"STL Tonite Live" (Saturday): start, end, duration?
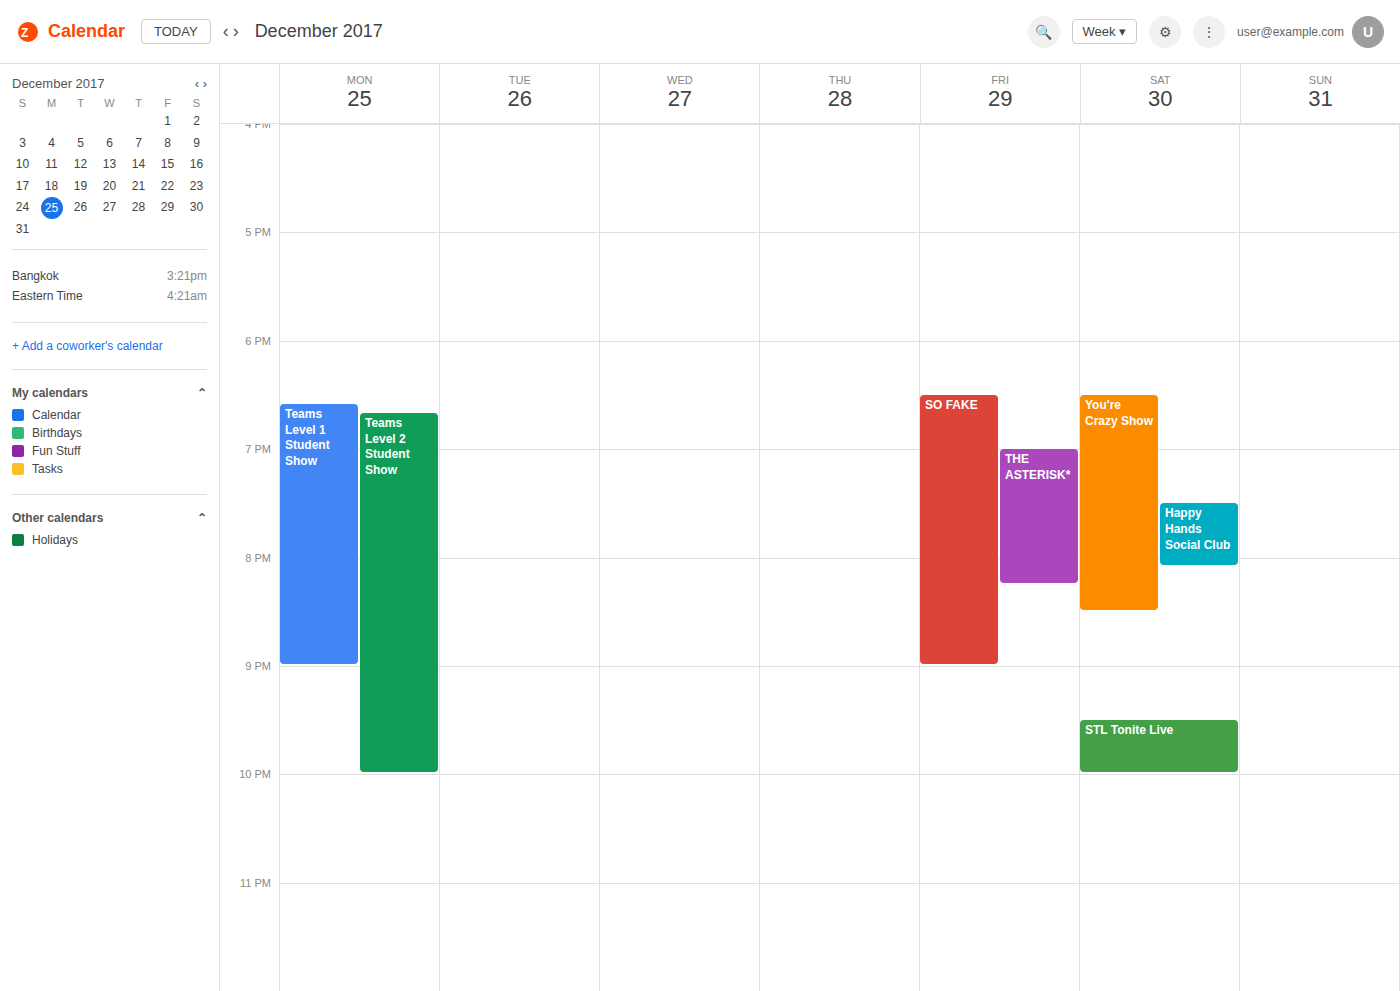
9:30 PM to 10:00 PM, 30 minutes